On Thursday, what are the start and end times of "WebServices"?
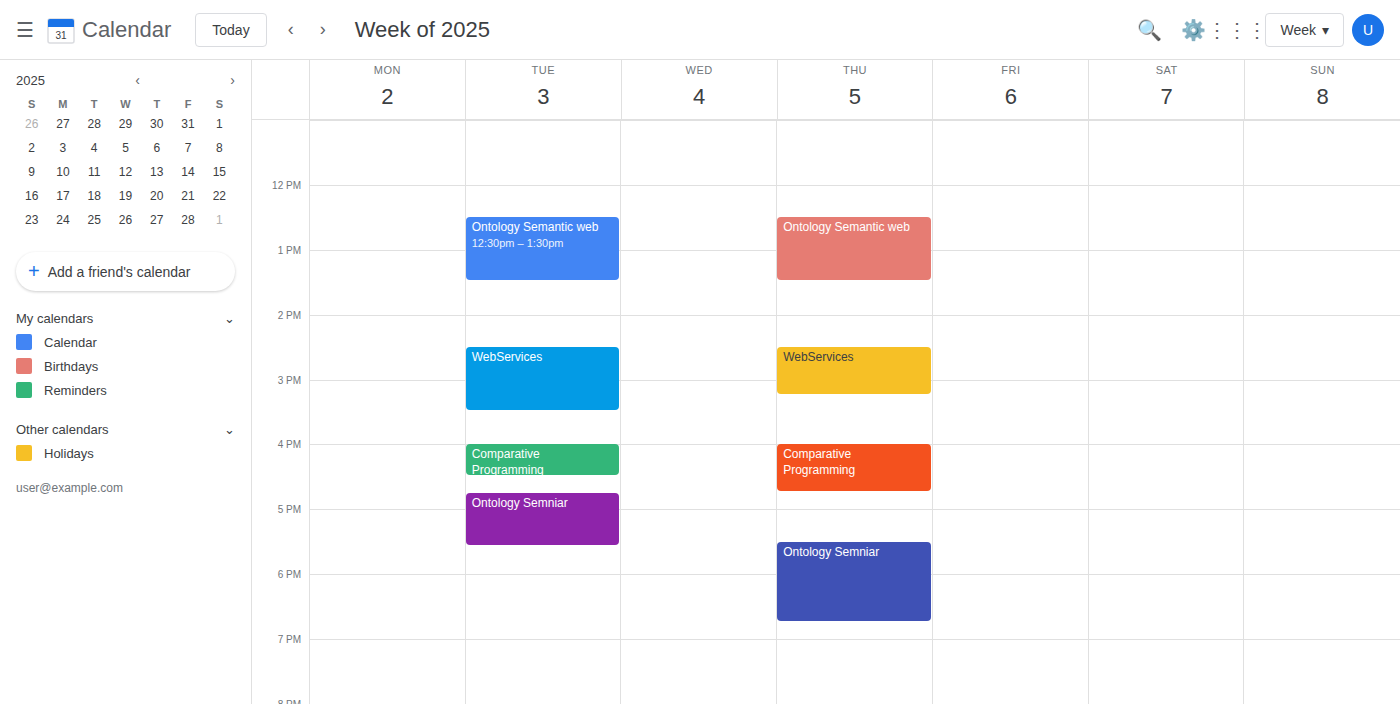
2:30 PM to 3:15 PM